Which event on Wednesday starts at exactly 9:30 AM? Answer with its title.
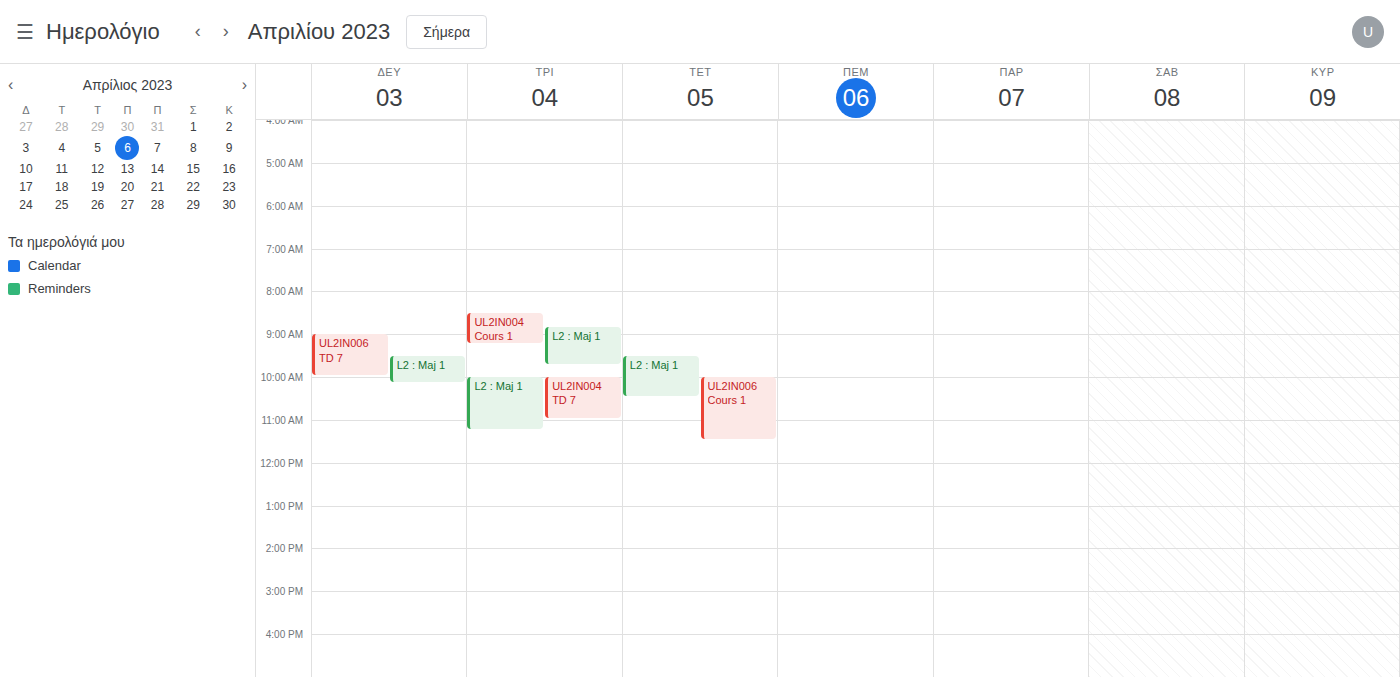
"L2 : Maj 1"